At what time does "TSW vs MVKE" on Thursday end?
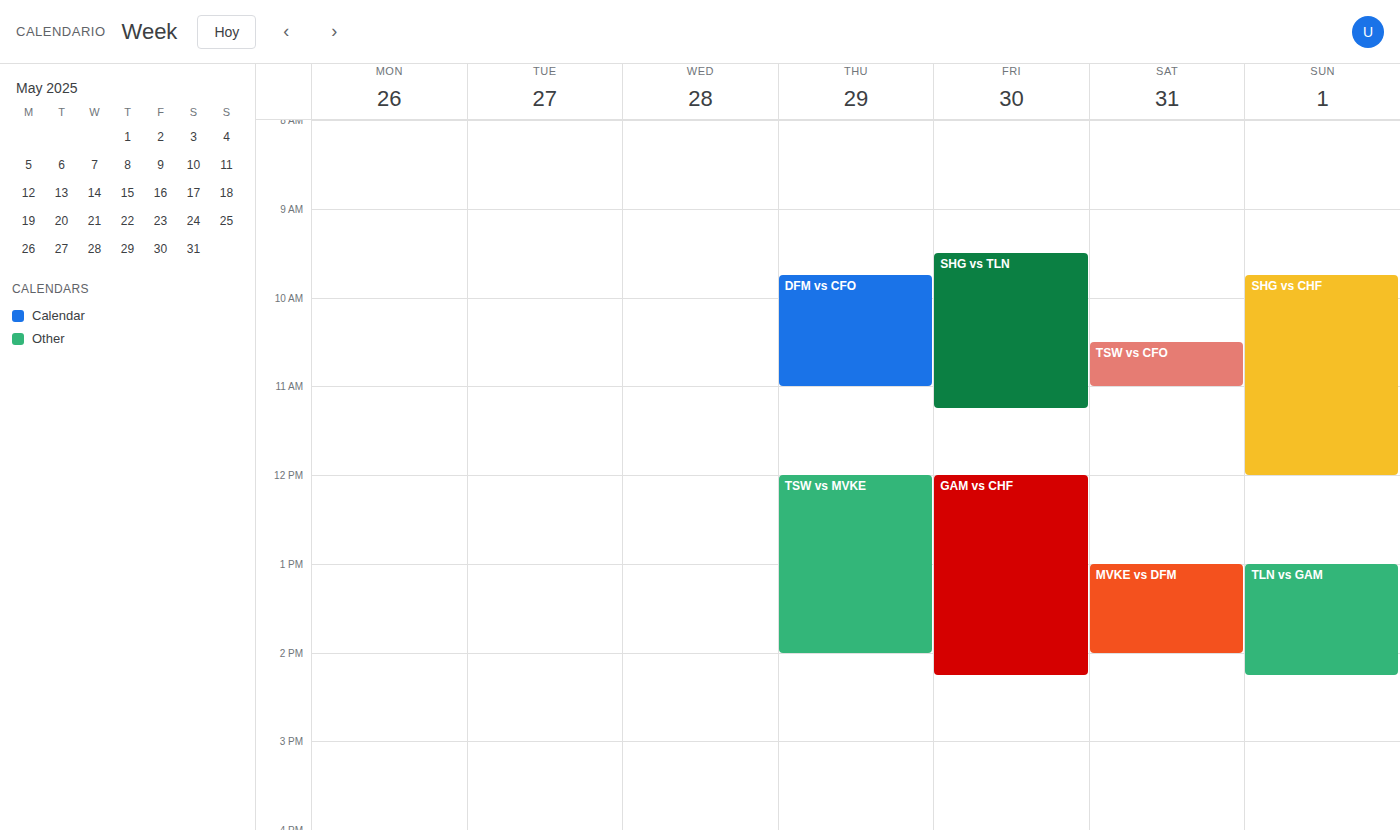
2:00 PM